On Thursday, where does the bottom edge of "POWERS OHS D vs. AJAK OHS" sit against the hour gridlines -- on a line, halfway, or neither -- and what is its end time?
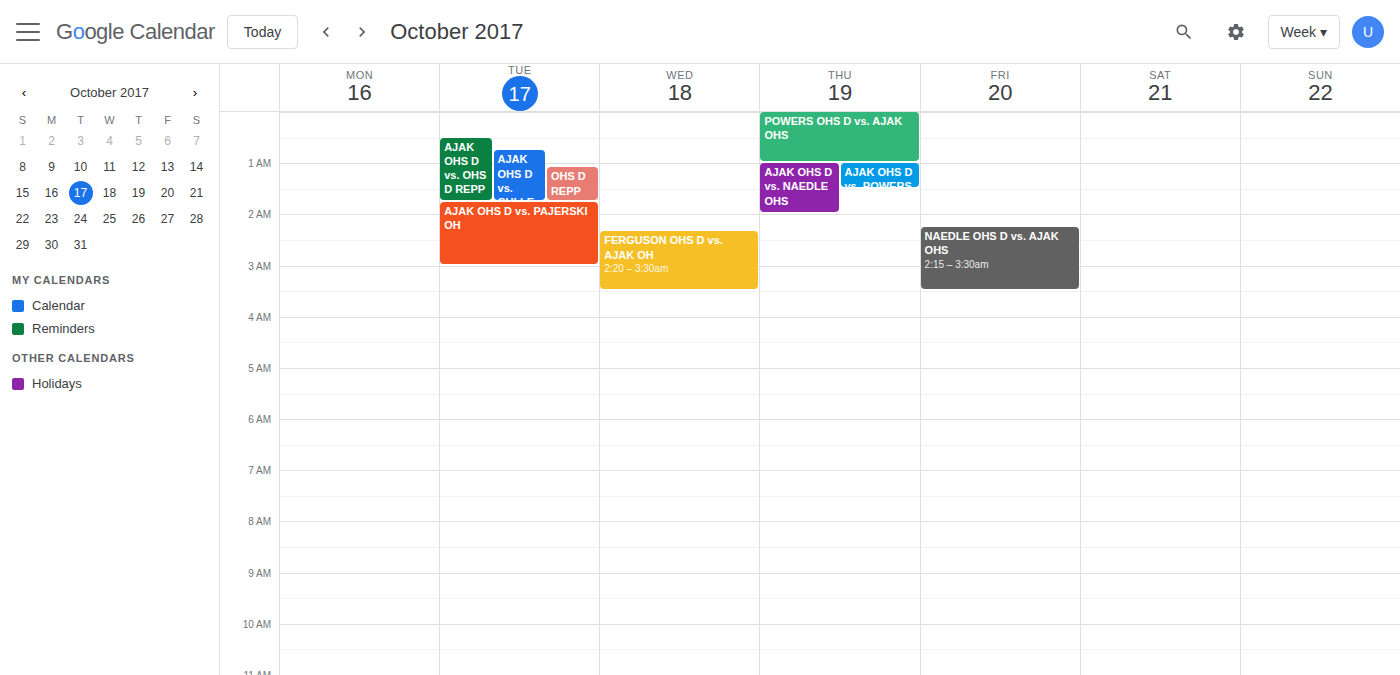
1:00 AM -- exactly on the 1 AM line.